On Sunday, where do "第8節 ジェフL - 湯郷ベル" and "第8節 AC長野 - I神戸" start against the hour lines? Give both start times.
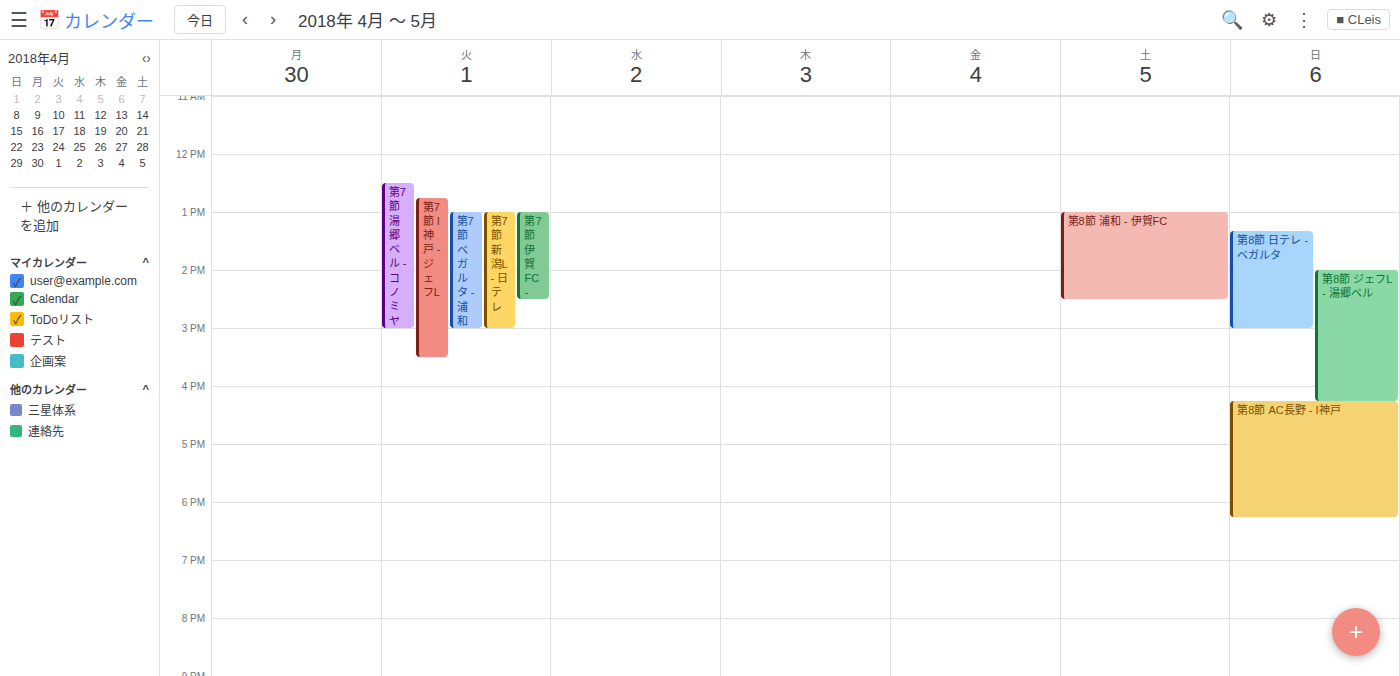
"第8節 ジェフL - 湯郷ベル": 14:00, exactly on the 14:00 line. "第8節 AC長野 - I神戸": 16:15, neither: a quarter of the way from the 16:00 line to the 17:00 line.